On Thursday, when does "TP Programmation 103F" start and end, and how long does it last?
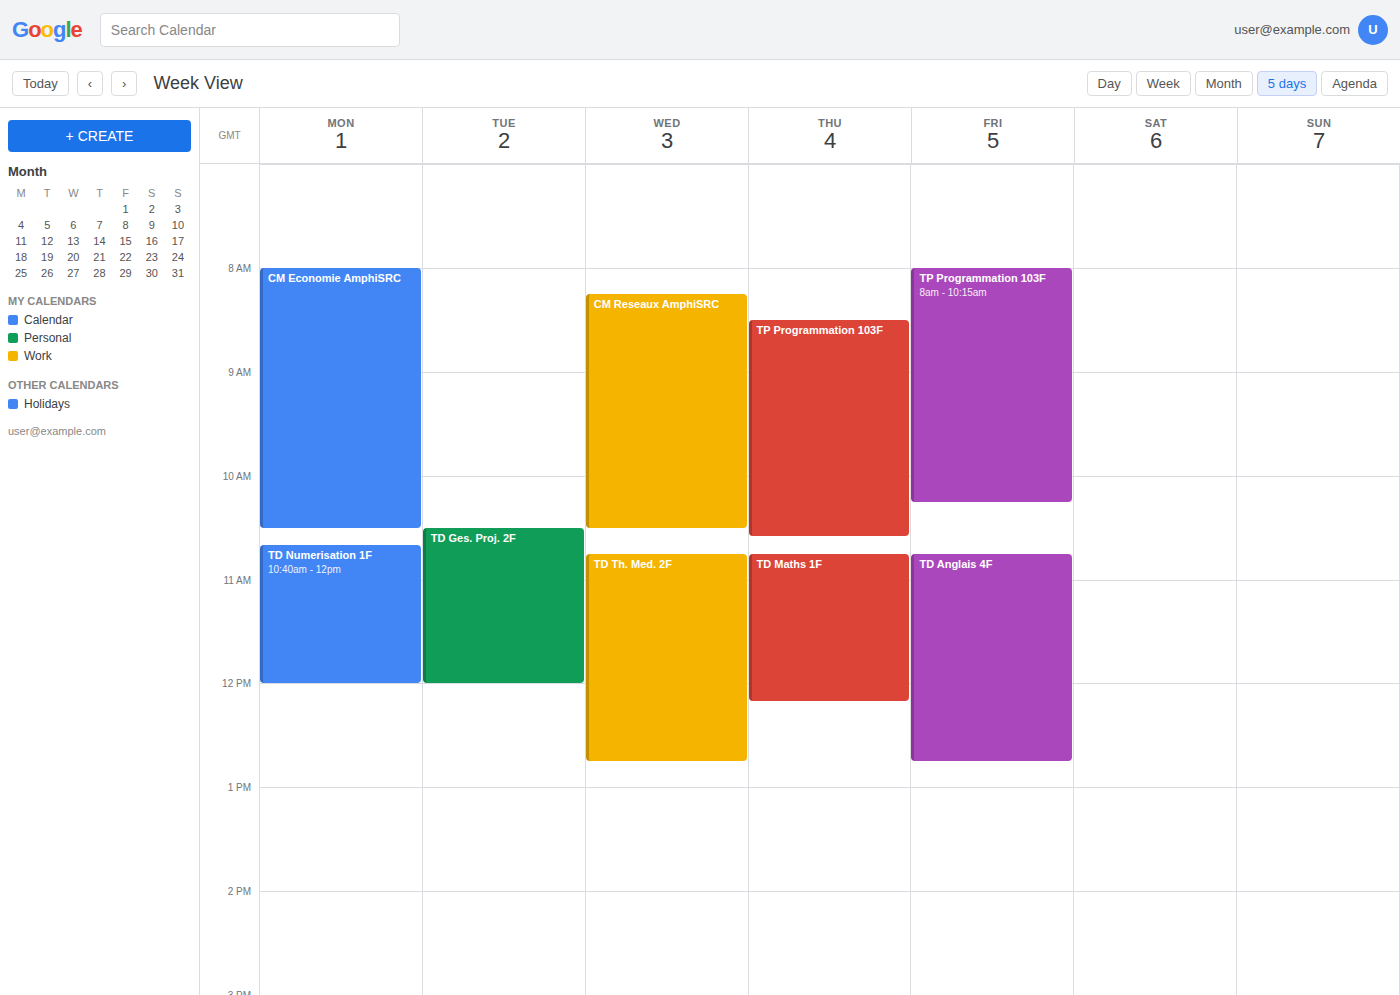
08:30 to 10:35, 2 hours 5 minutes